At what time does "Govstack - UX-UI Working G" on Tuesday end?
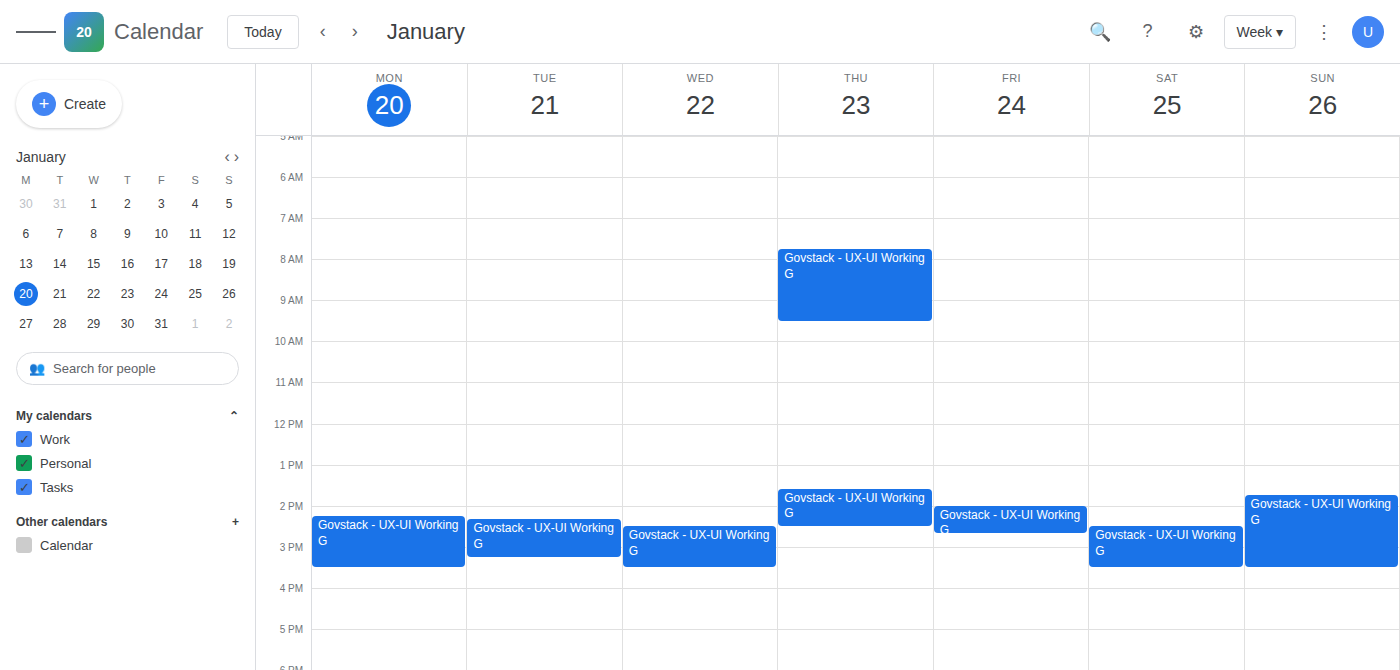
3:15 PM